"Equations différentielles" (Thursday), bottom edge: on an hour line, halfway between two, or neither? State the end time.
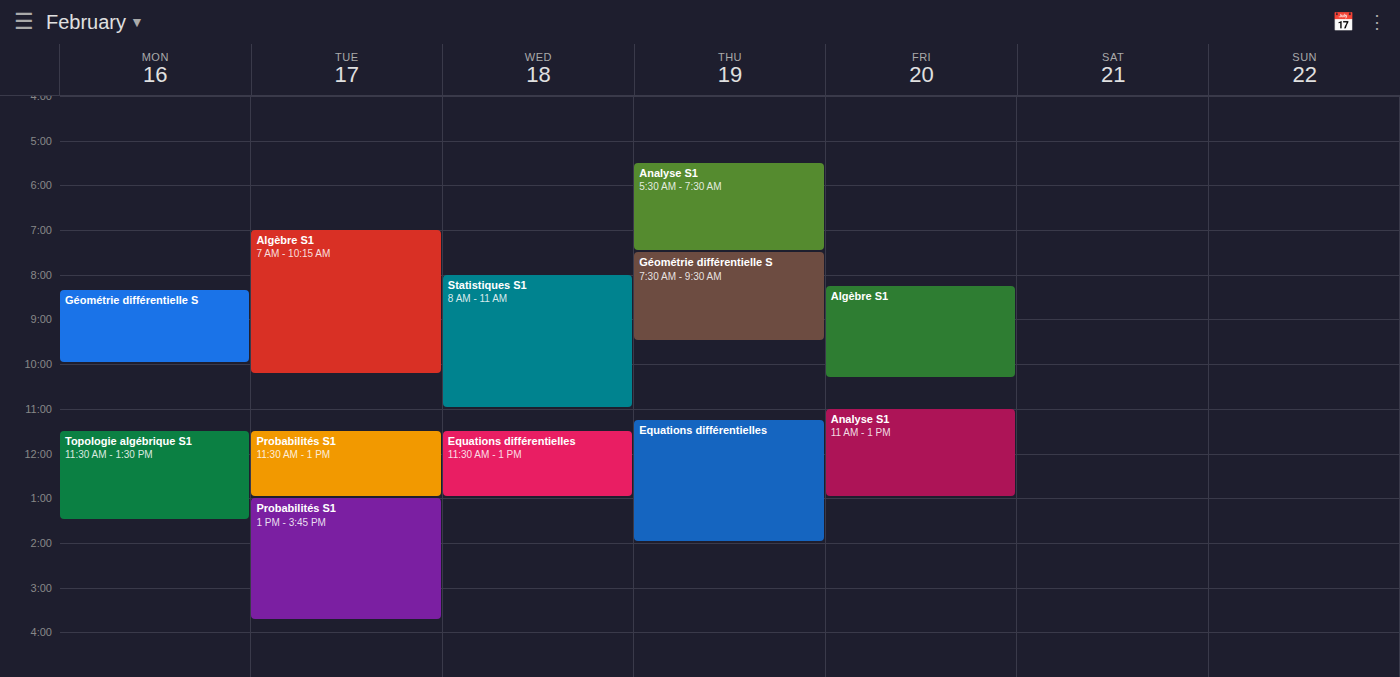
14:00 -- exactly on the 14:00 line.